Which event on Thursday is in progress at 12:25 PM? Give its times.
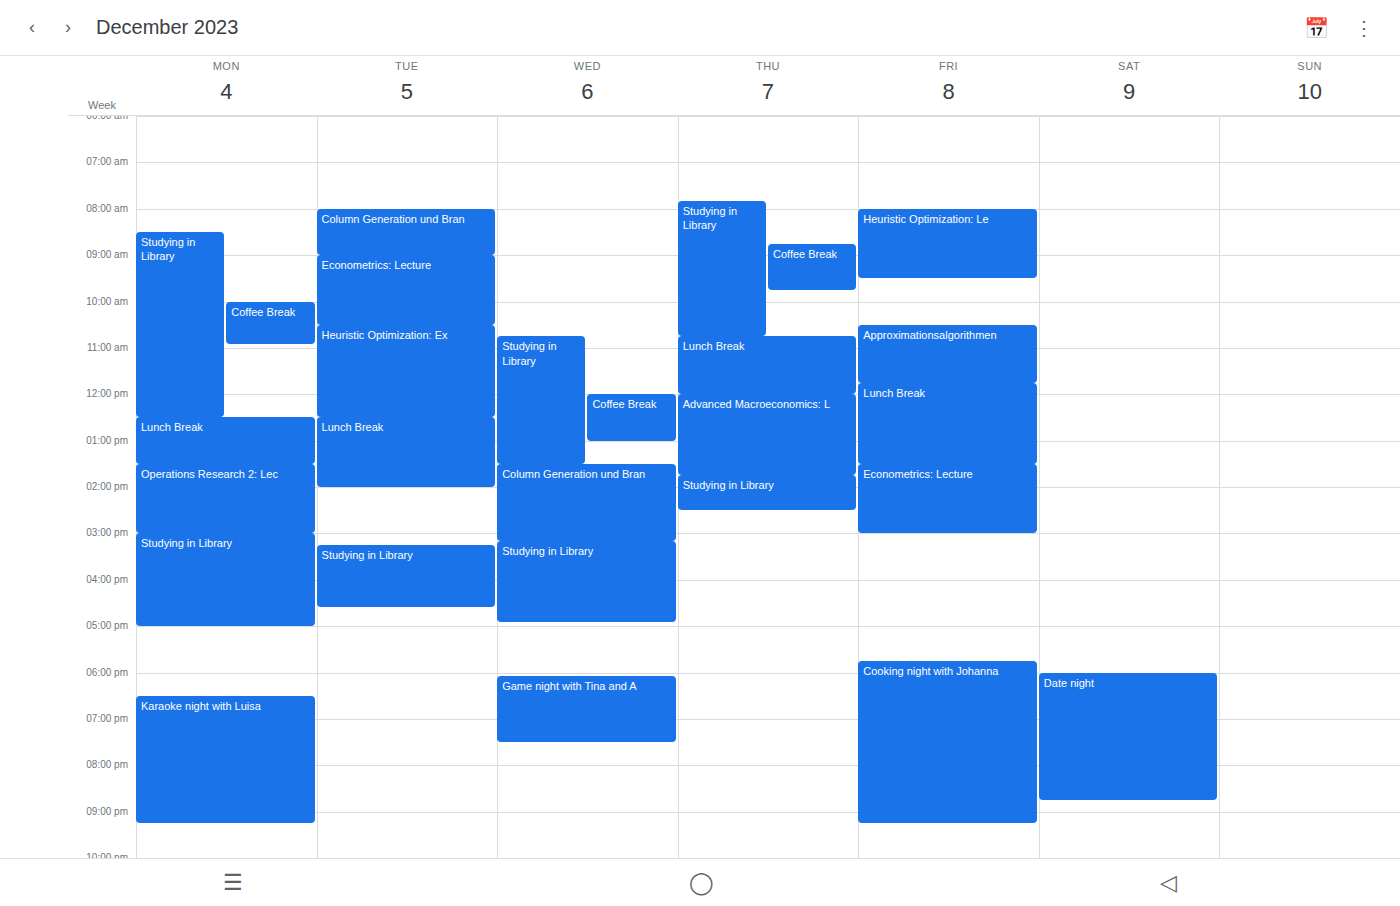
"Advanced Macroeconomics: L", 12:00 PM to 1:45 PM